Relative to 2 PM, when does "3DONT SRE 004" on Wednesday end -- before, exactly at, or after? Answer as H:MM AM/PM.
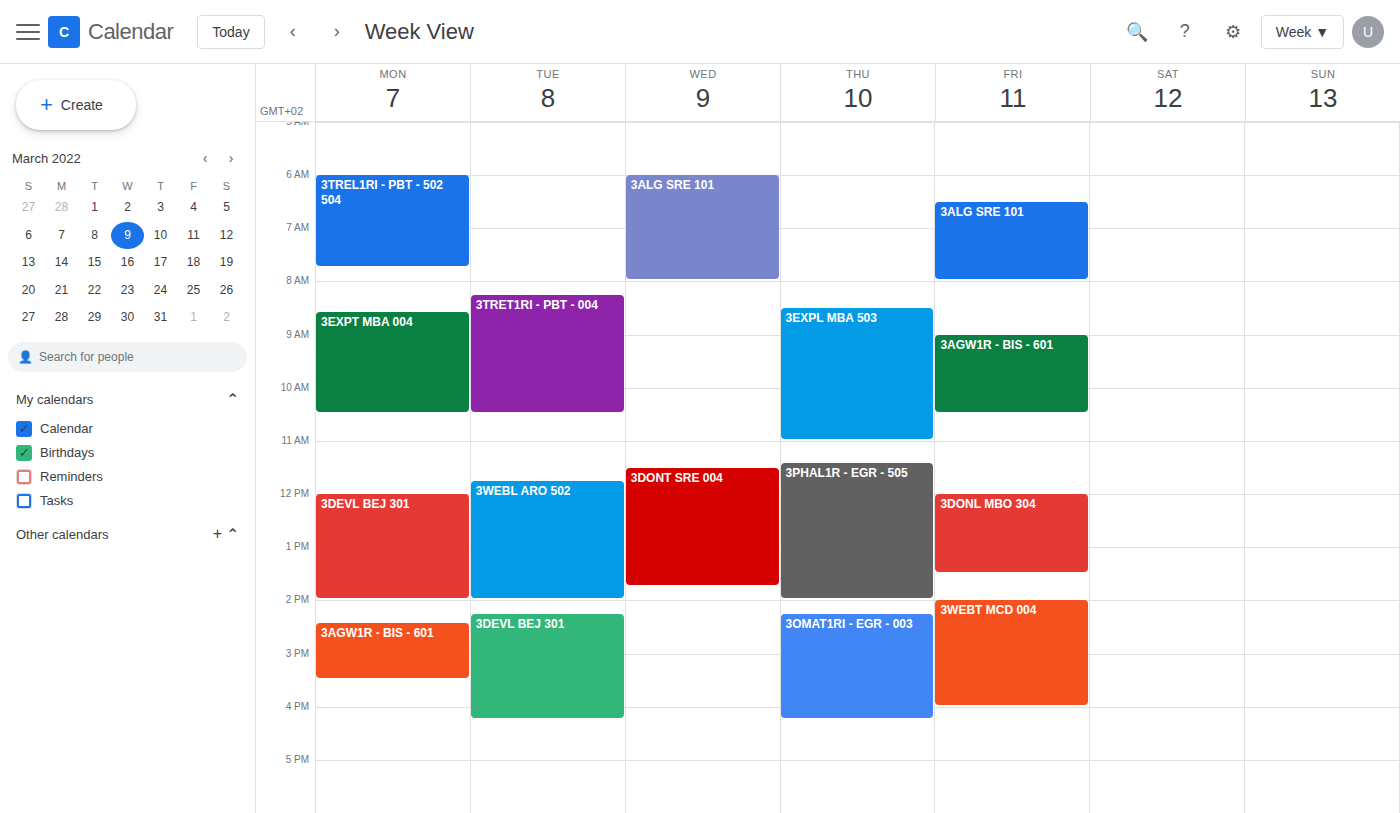
1:45 PM -- before 2 PM, 15 minutes above the 2 PM line.